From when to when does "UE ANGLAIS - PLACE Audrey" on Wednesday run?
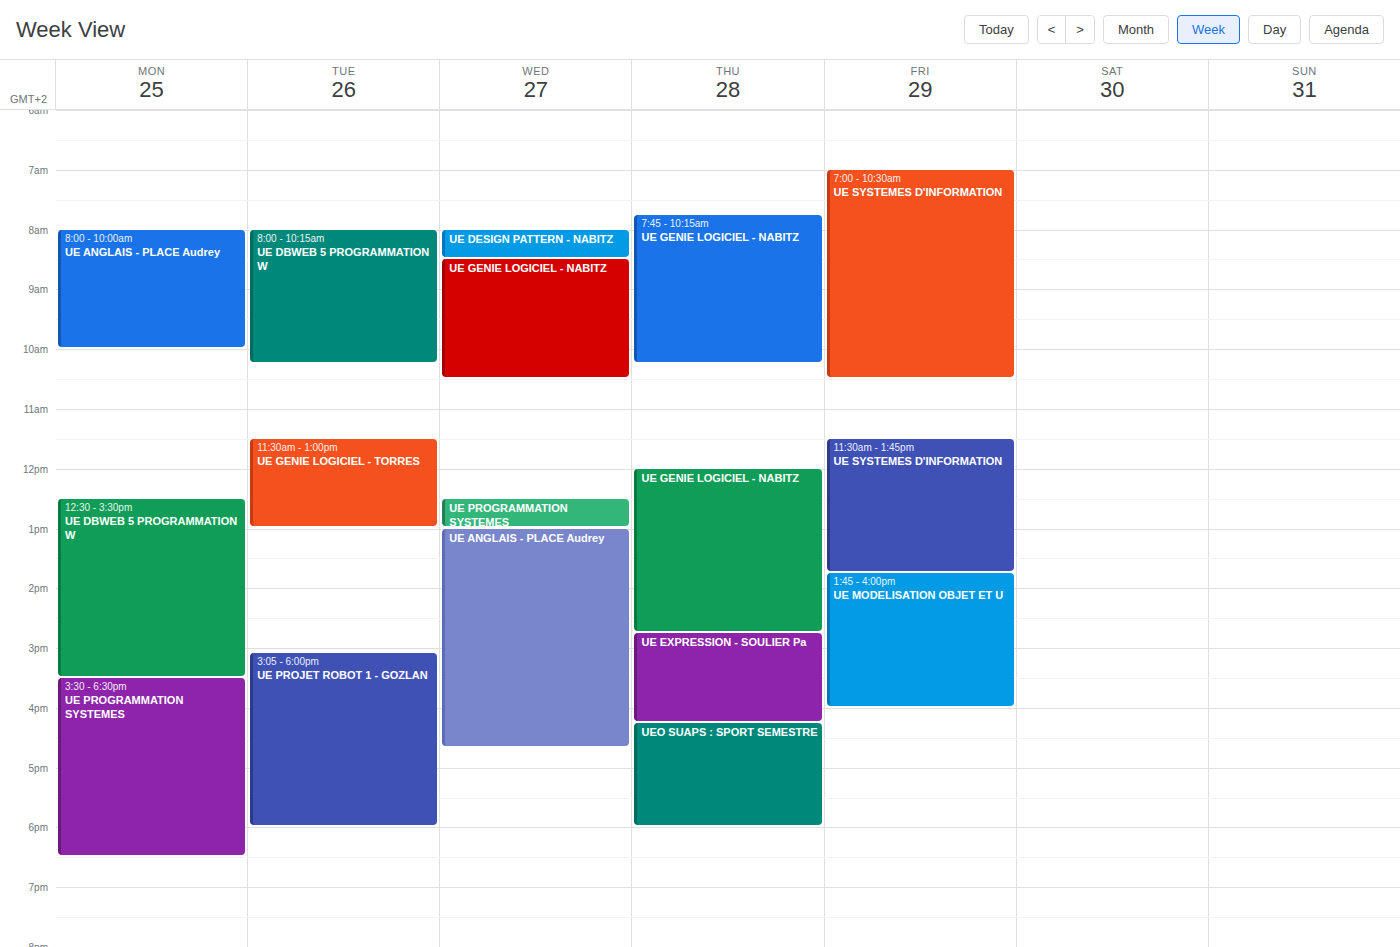
1:00 PM to 4:40 PM